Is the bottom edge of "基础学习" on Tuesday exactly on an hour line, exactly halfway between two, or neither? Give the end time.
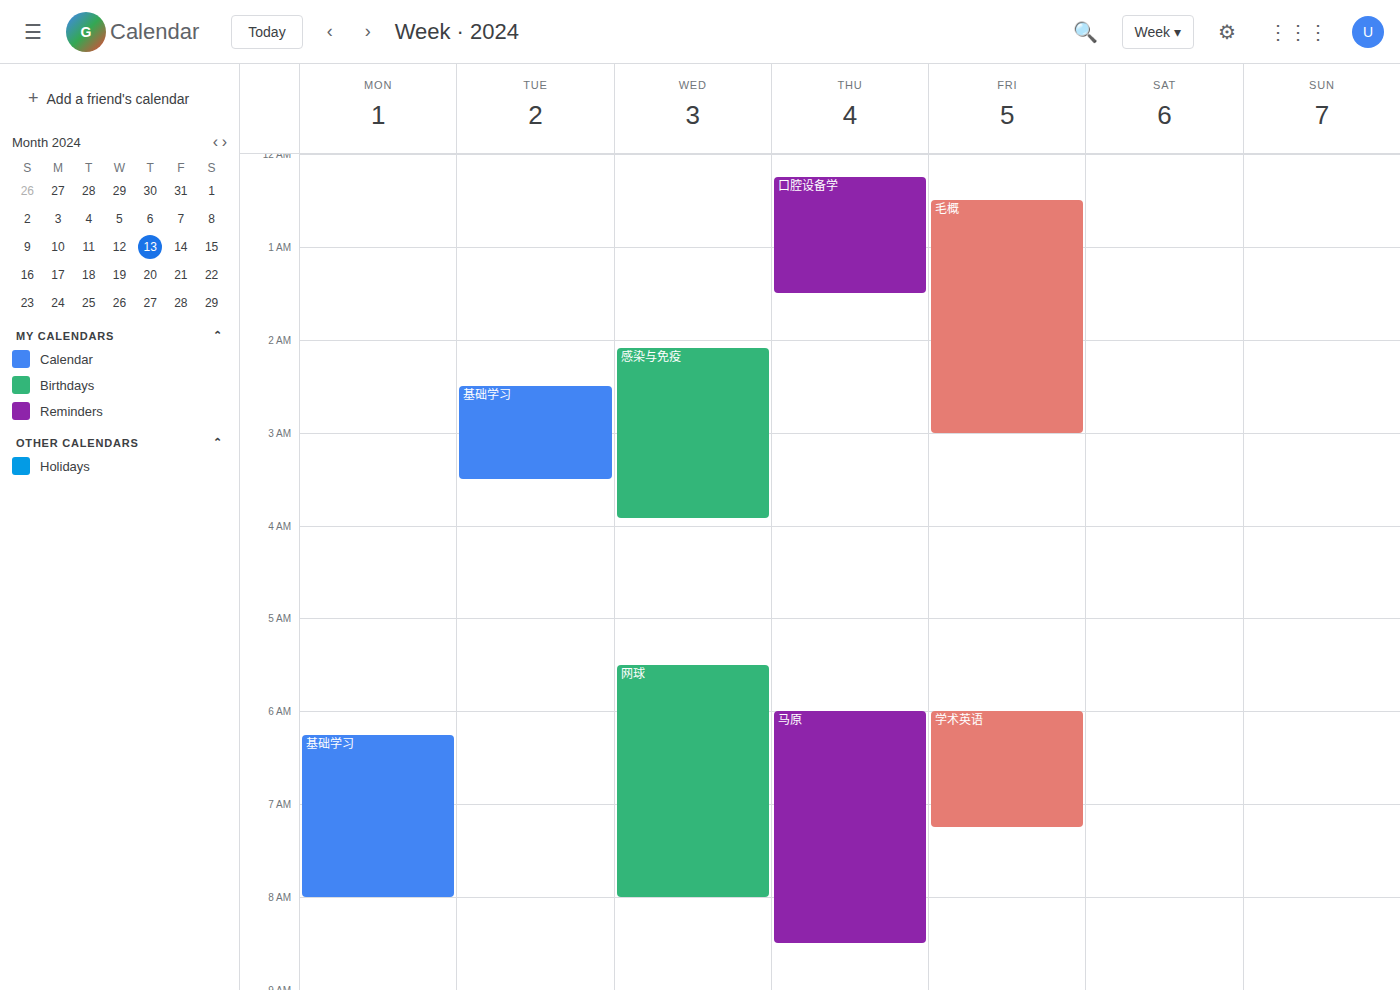
3:30 AM -- halfway between the 3 AM and 4 AM lines.